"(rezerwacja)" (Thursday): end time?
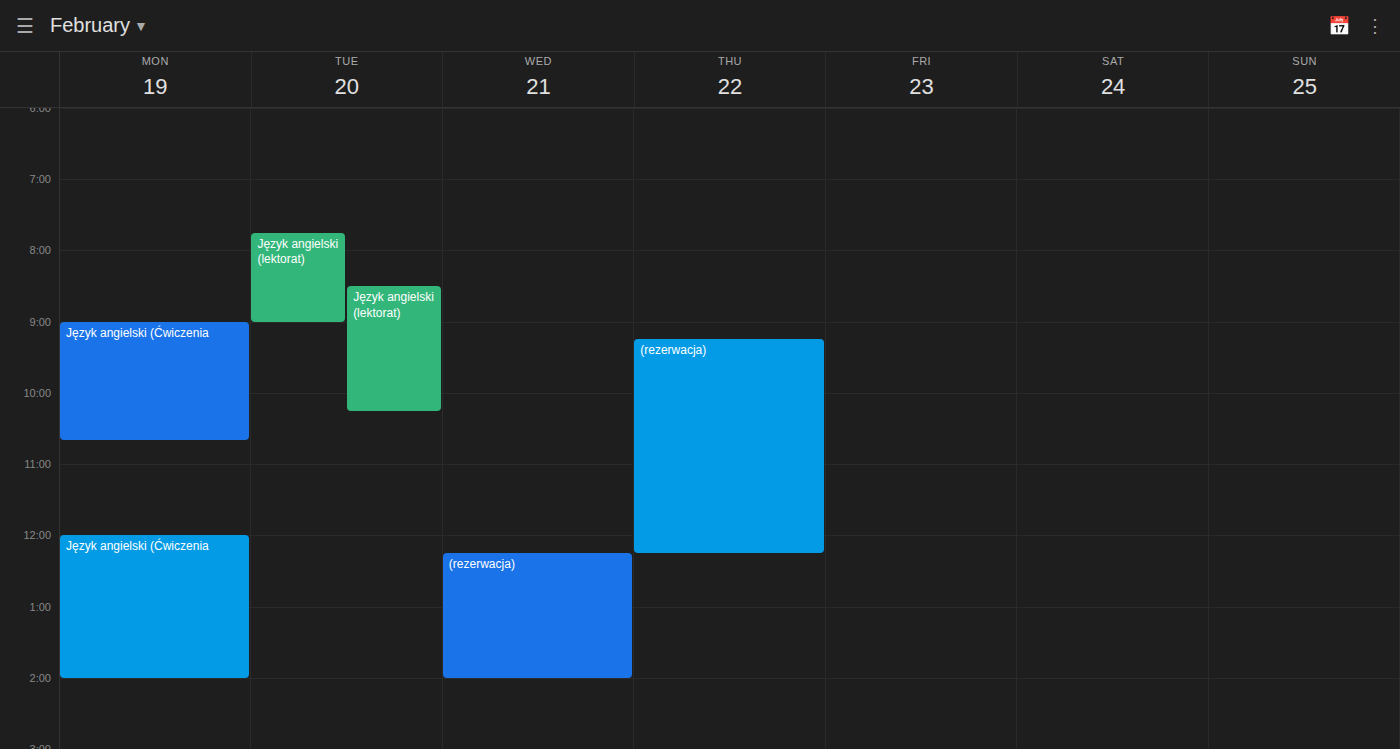
12:15 PM